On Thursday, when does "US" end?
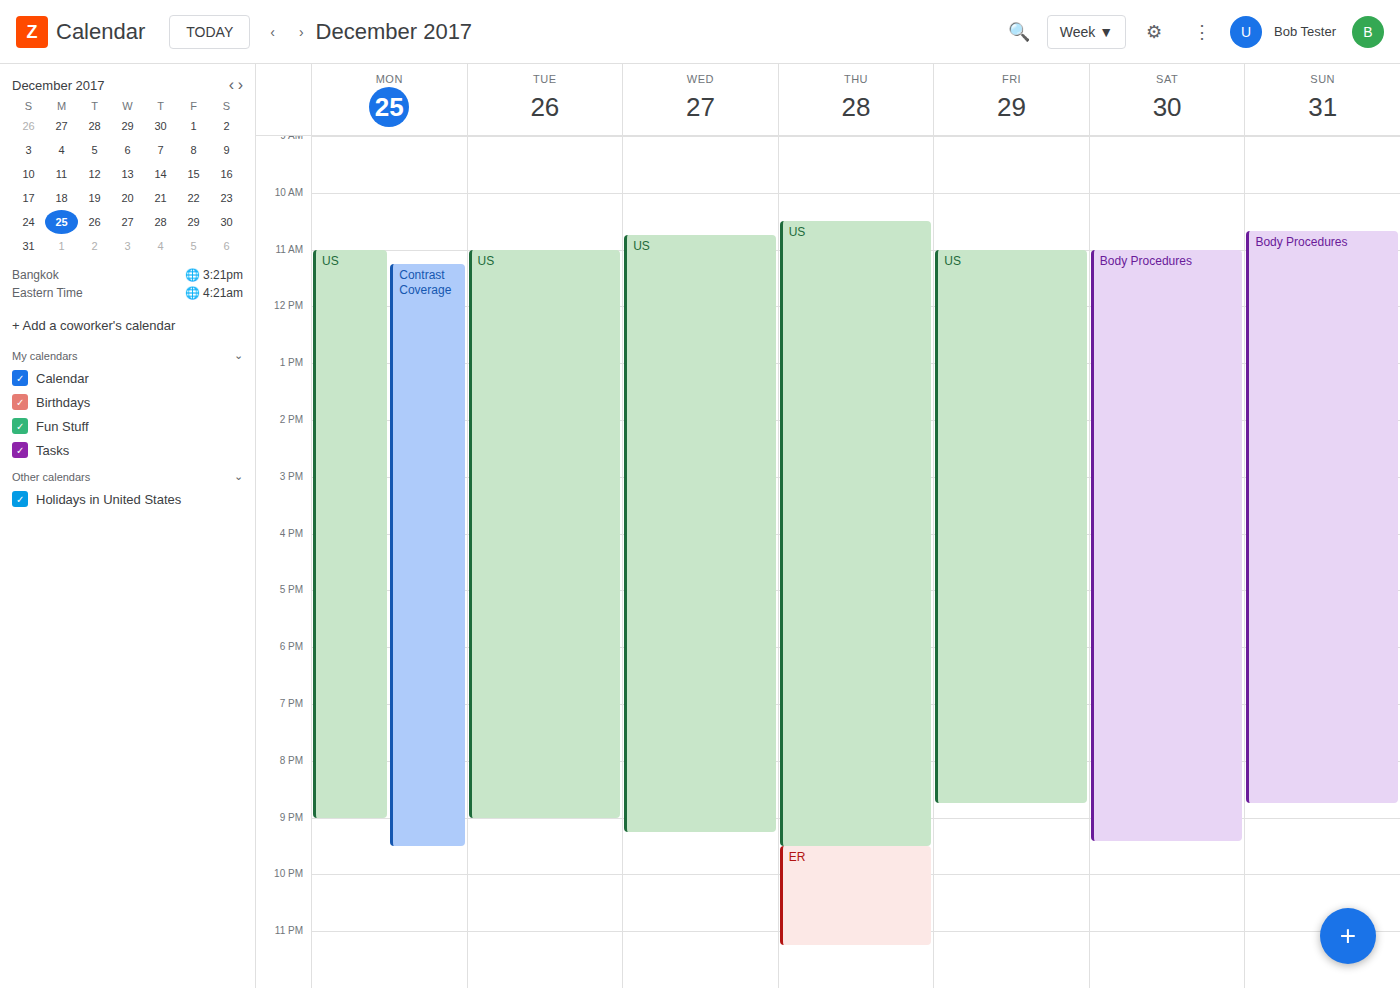
9:30 PM